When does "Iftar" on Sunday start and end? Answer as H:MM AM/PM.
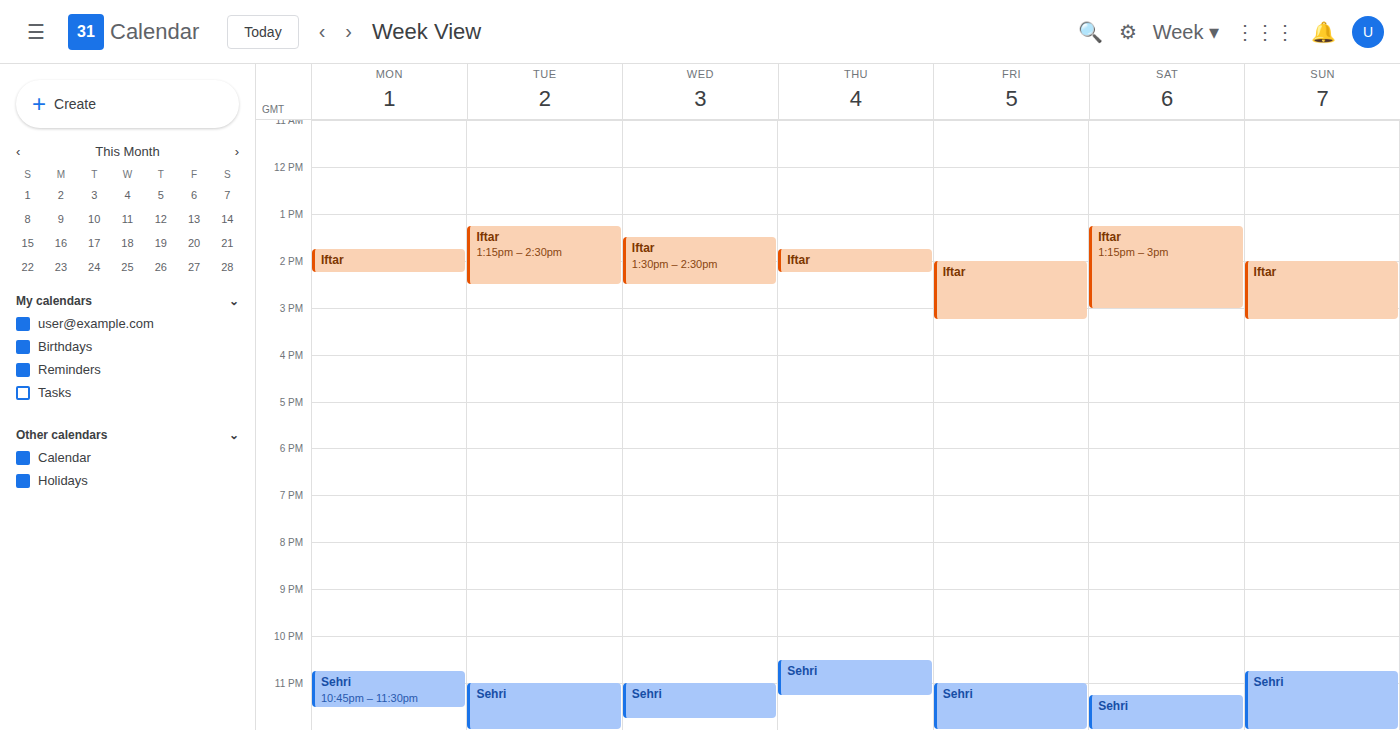
2:00 PM to 3:15 PM